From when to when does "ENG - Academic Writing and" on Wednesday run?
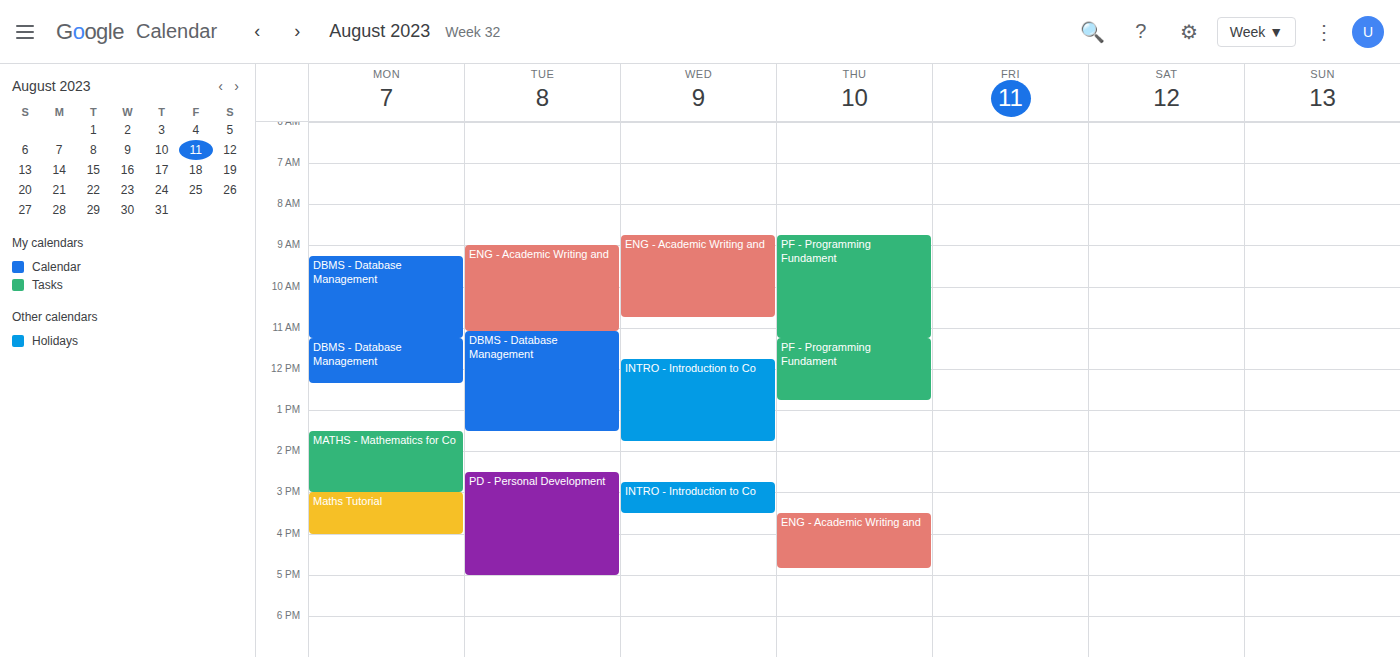
8:45 AM to 10:45 AM